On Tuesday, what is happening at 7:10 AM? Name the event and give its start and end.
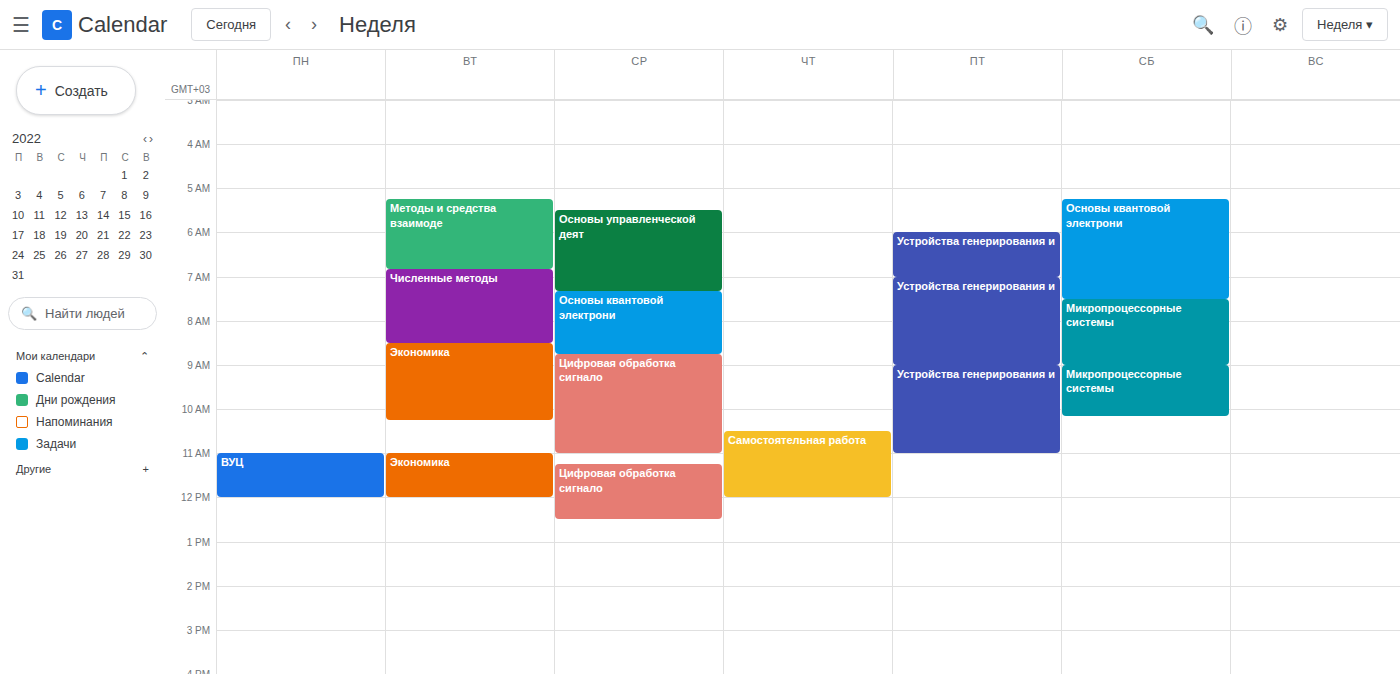
"Численные методы", 6:50 AM to 8:30 AM